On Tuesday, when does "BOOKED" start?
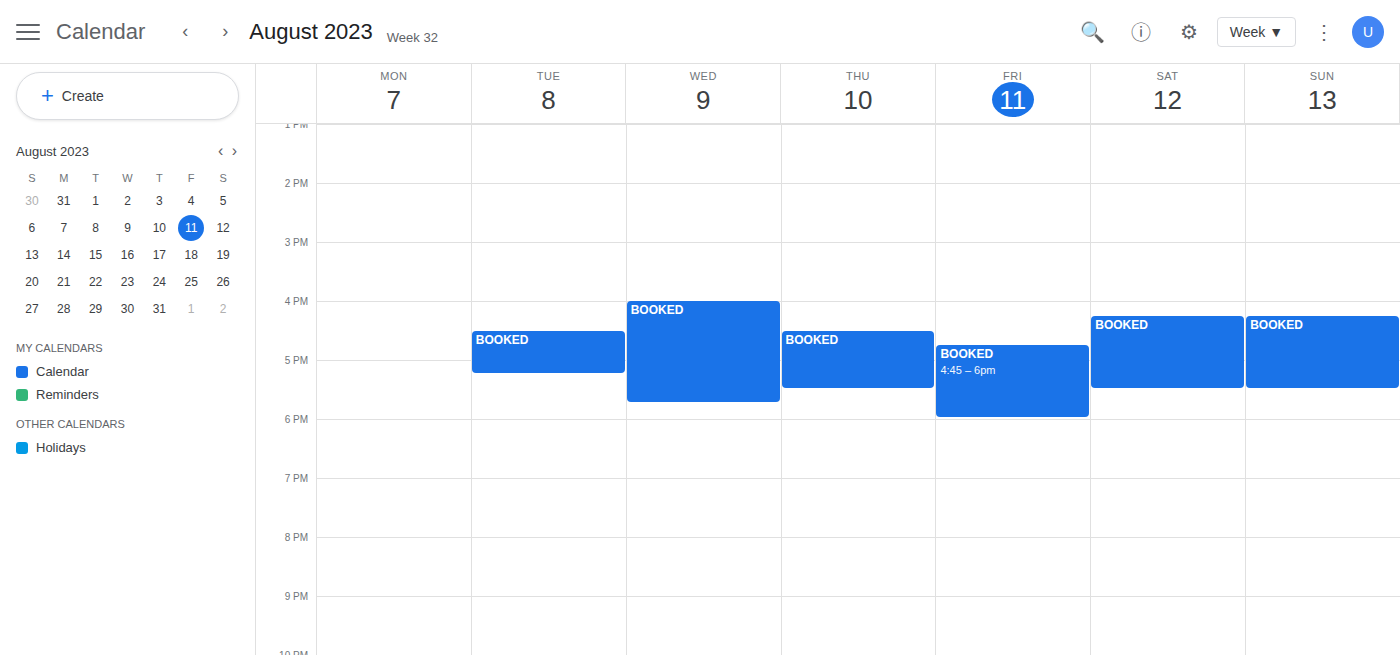
4:30 PM